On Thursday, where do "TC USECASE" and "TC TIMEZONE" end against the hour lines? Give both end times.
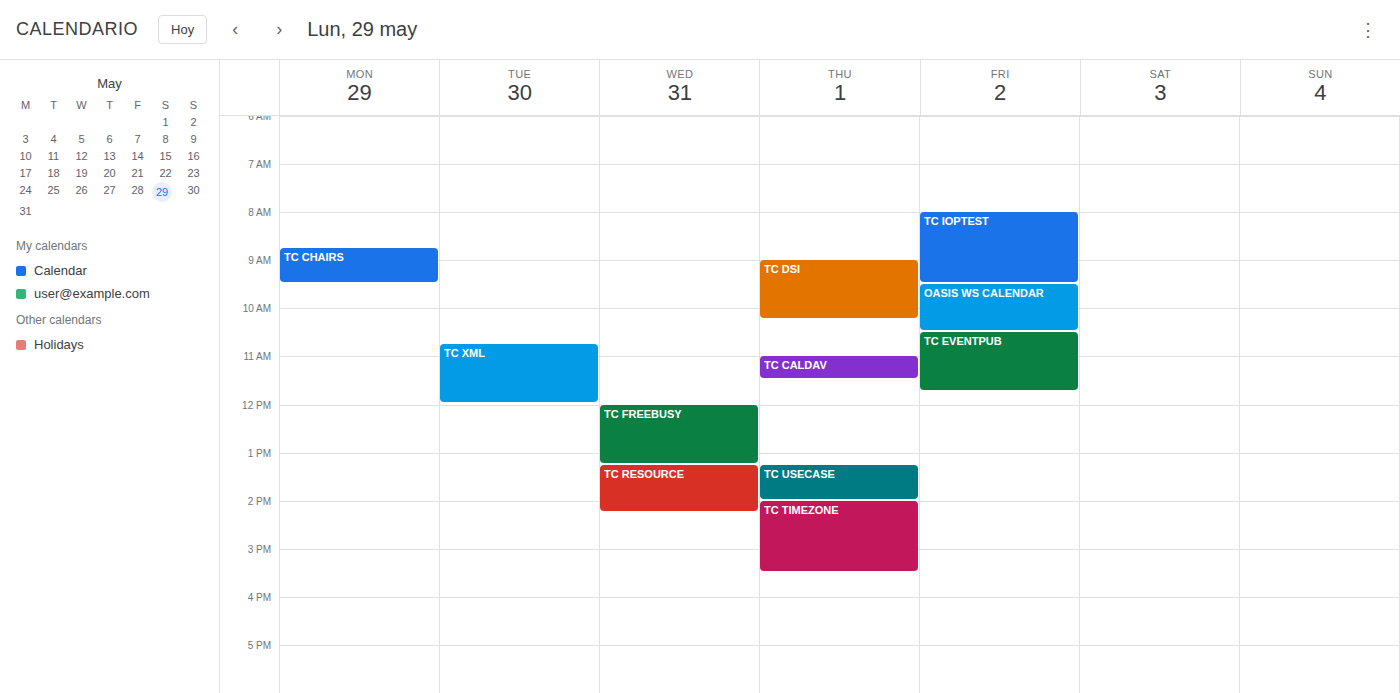
"TC USECASE": 2:00 PM, exactly on the 2 PM line. "TC TIMEZONE": 3:30 PM, halfway between the 3 PM and 4 PM lines.